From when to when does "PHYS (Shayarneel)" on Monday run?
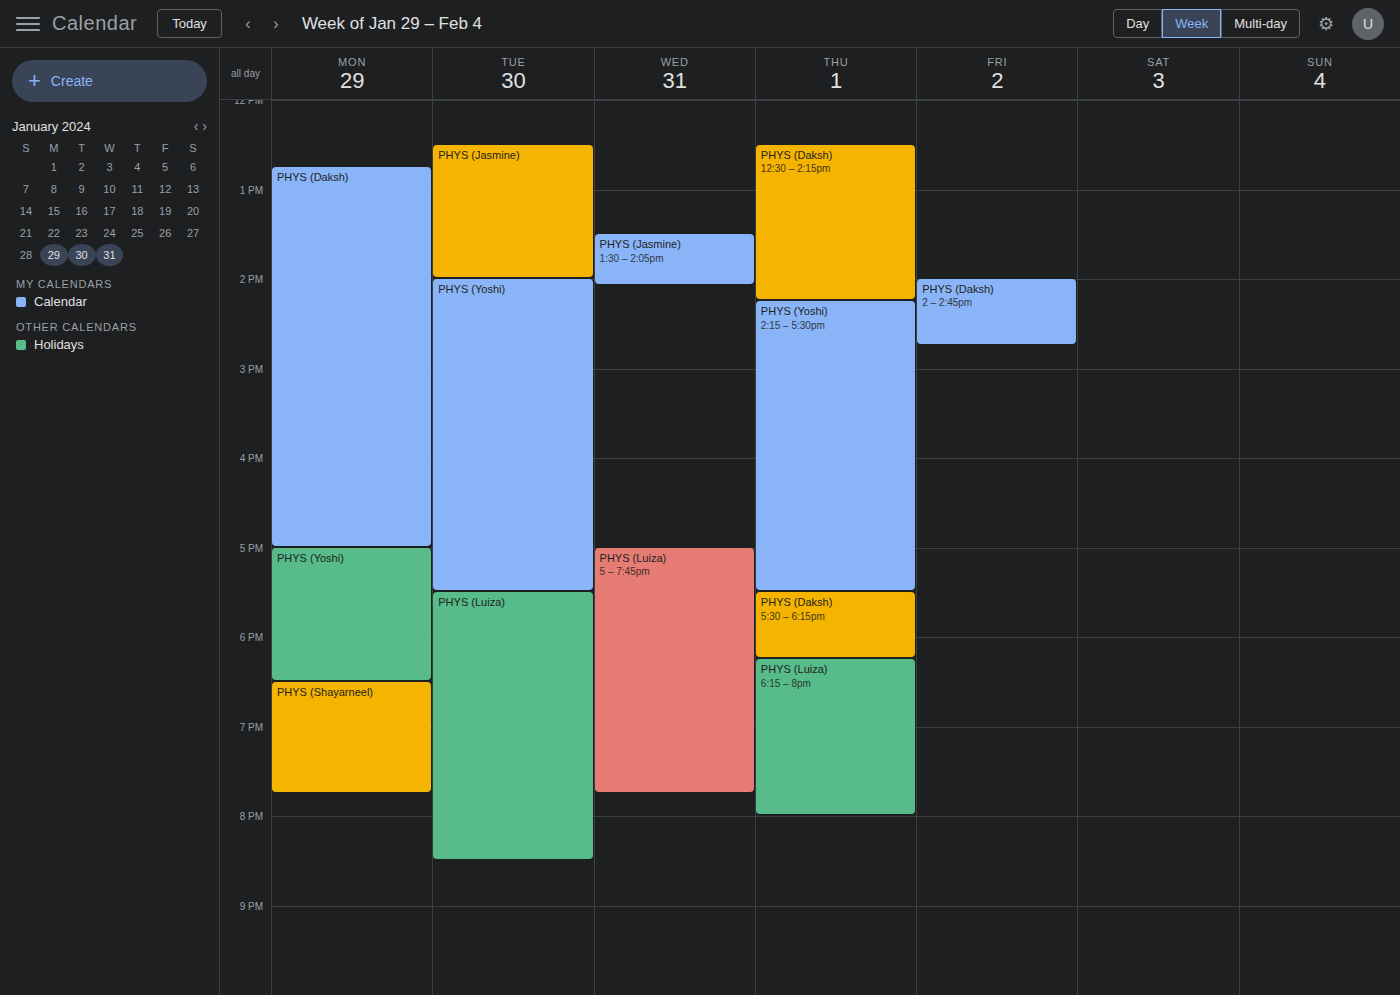
6:30 PM to 7:45 PM